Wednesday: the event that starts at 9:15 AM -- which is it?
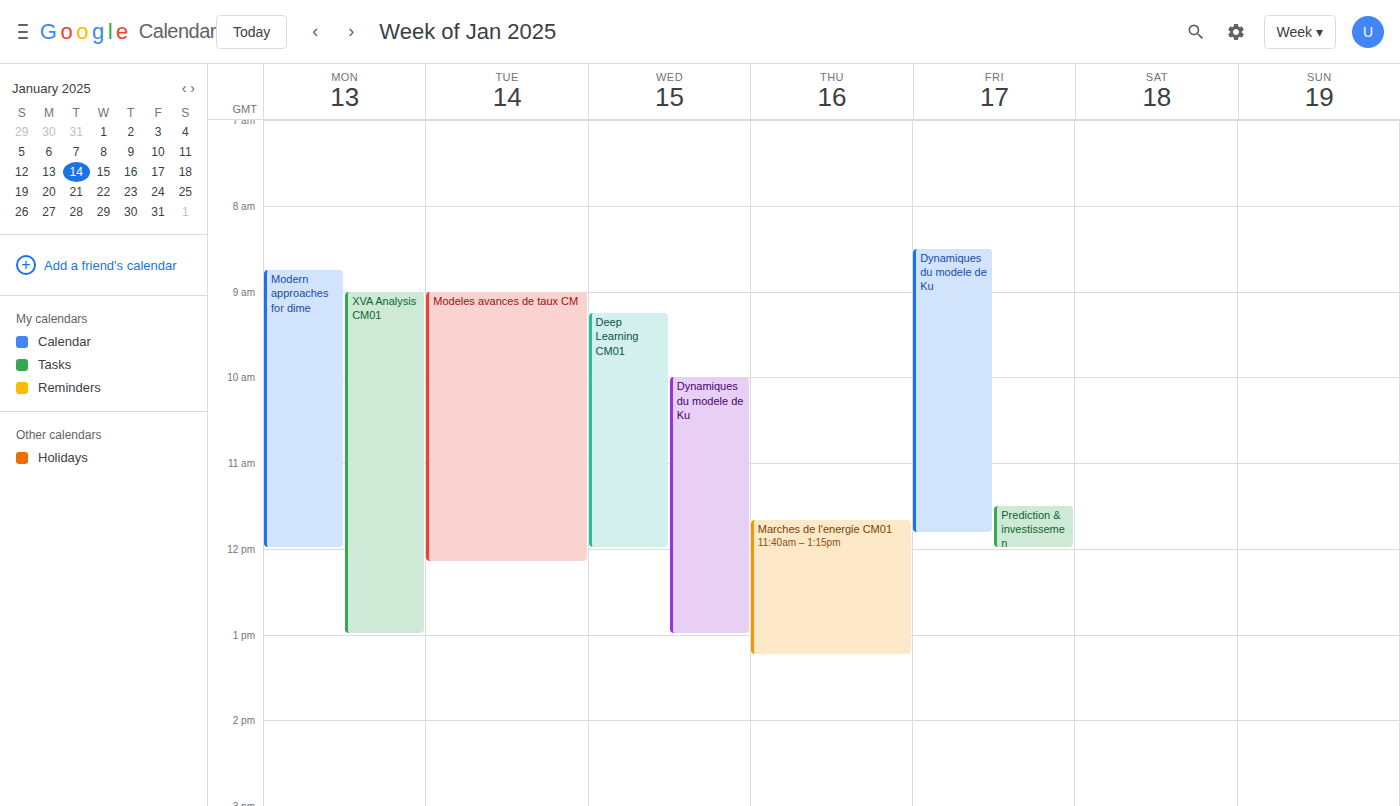
"Deep Learning CM01"